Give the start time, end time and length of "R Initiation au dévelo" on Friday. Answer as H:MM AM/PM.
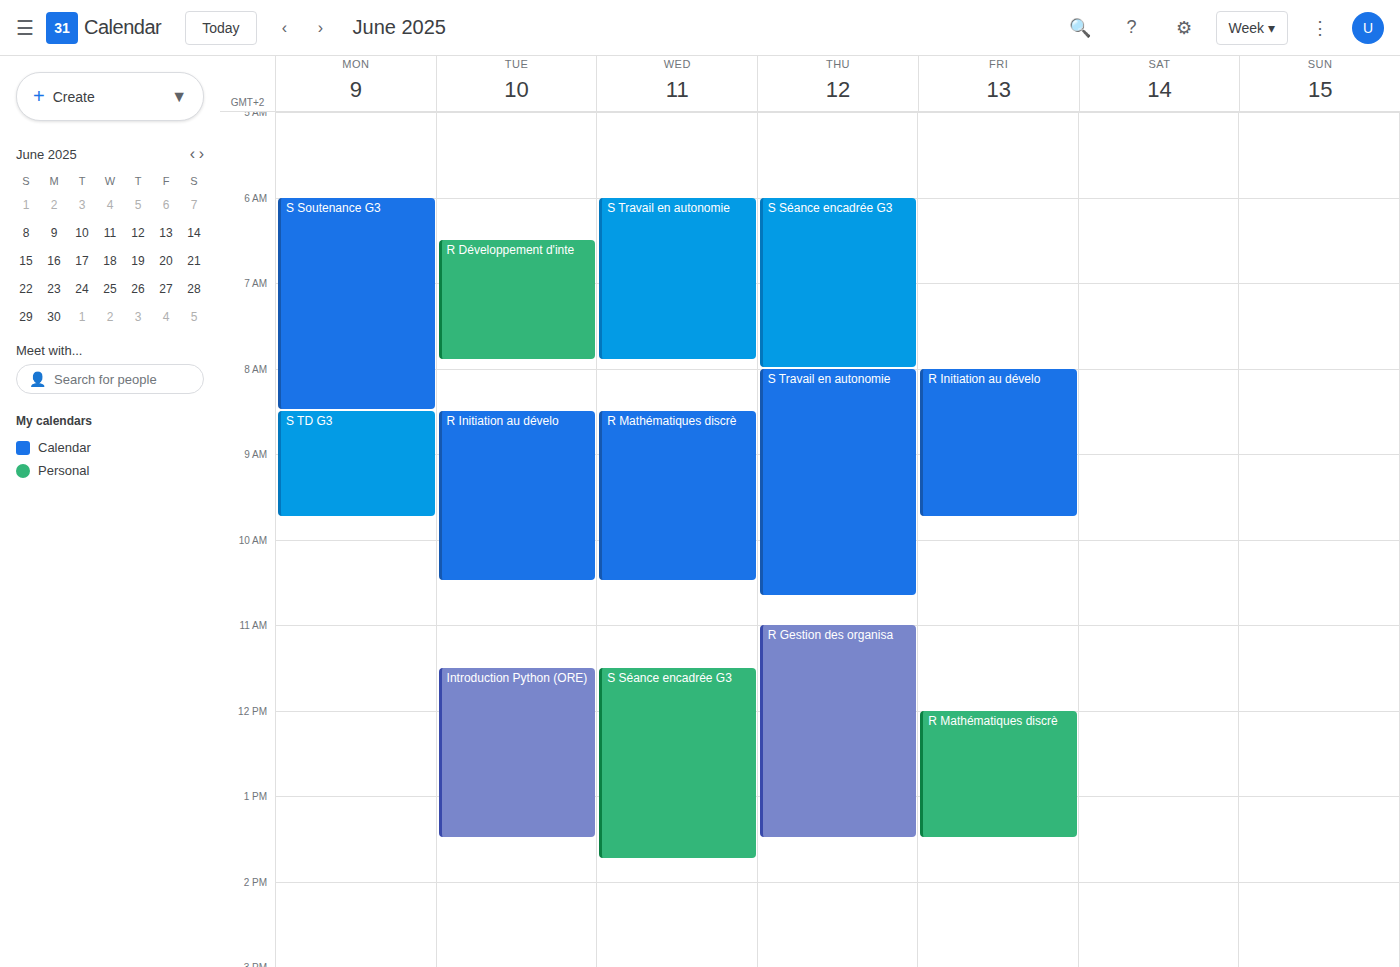
8:00 AM to 9:45 AM, 1 hour 45 minutes